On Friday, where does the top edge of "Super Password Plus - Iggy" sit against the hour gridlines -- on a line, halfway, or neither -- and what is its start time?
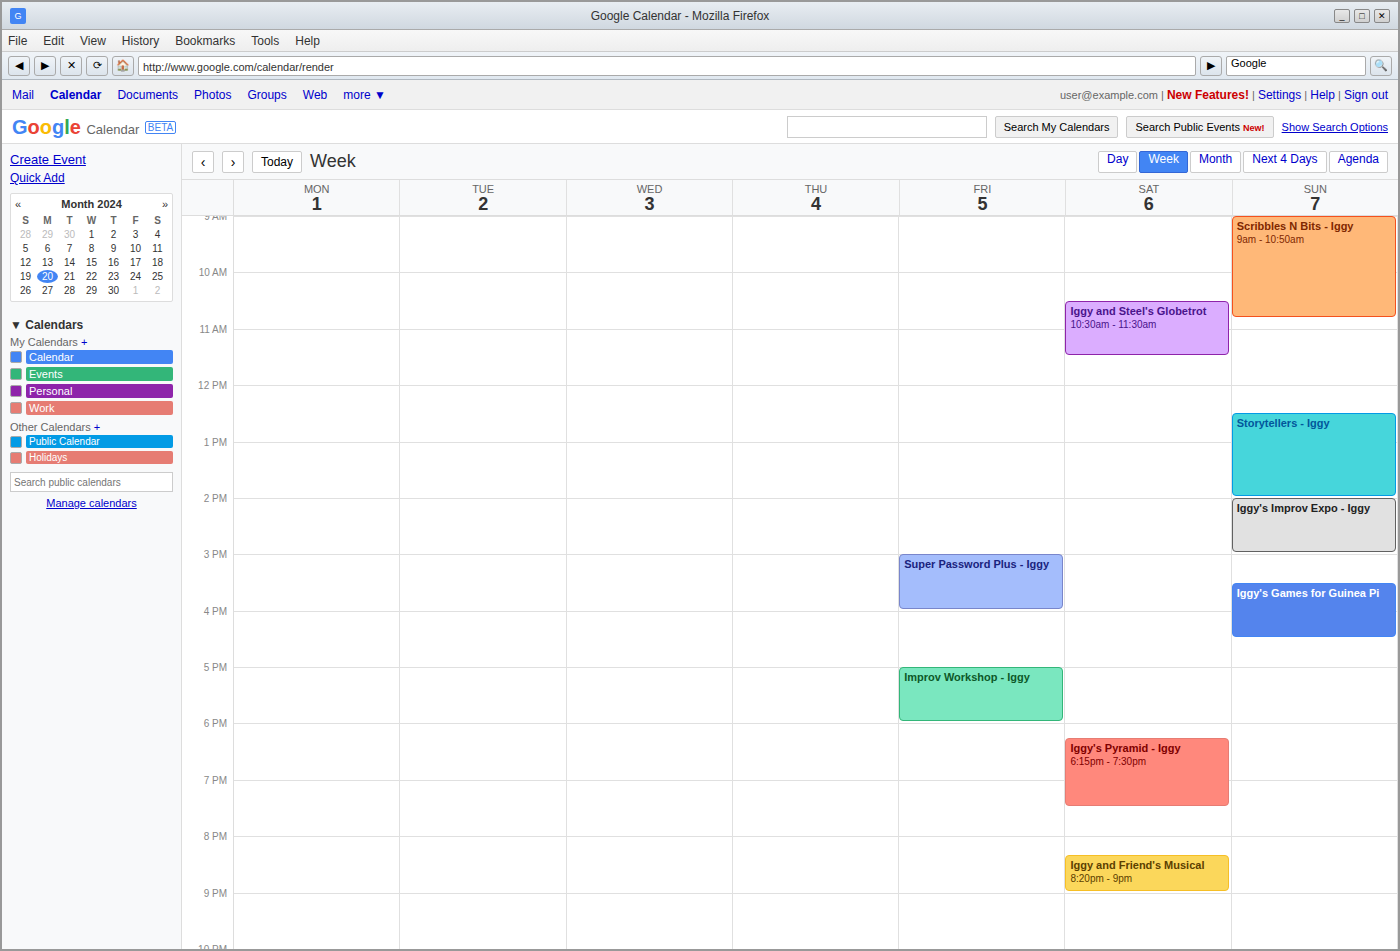
3:00 PM -- exactly on the 3 PM line.